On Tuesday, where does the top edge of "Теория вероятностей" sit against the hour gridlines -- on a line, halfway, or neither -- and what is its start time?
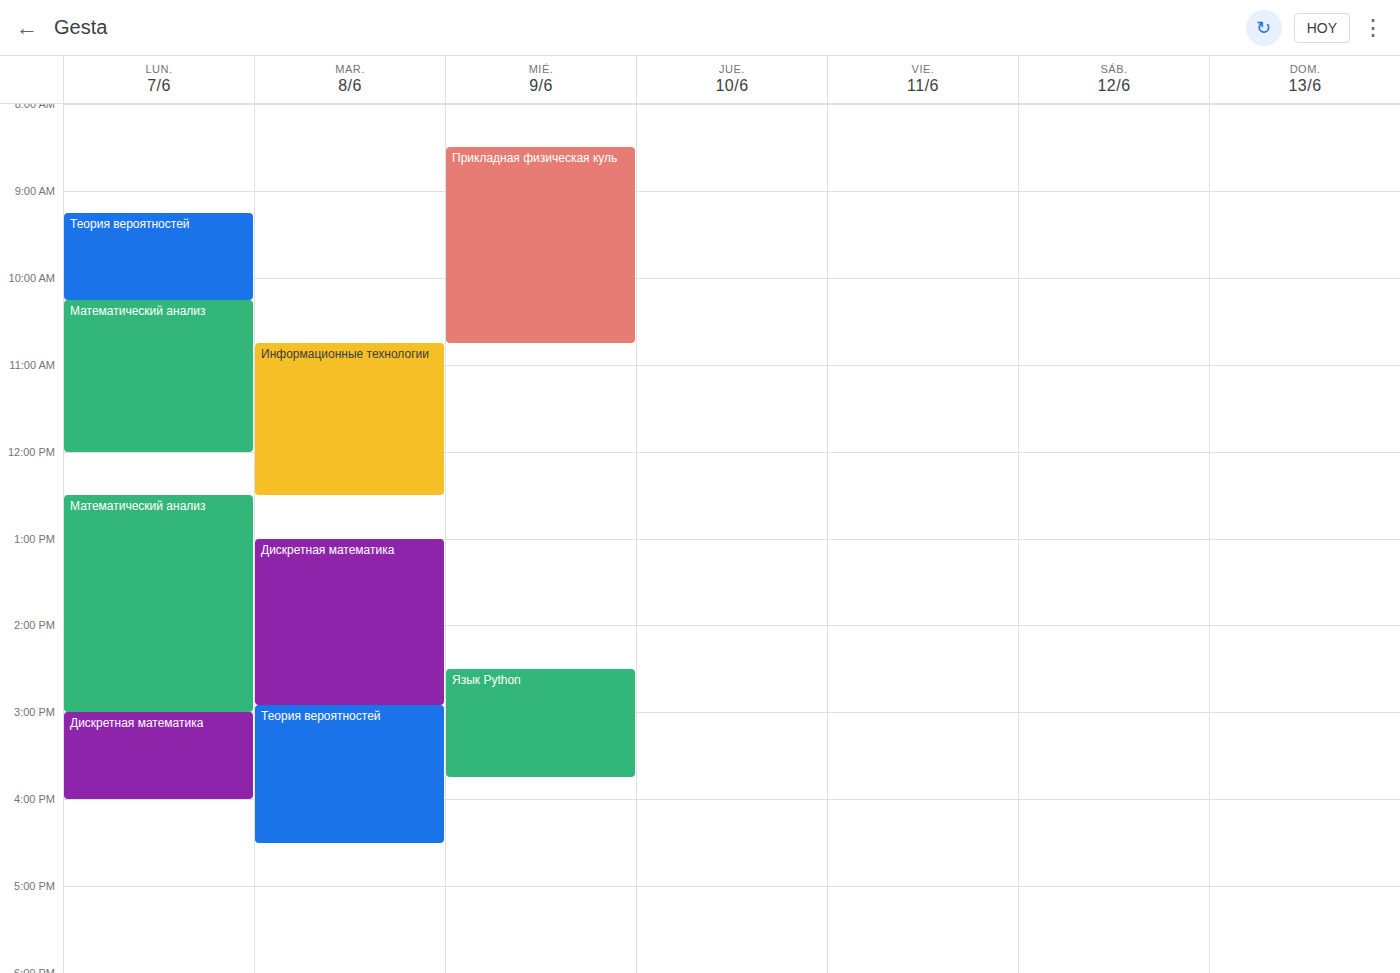
2:55 PM -- neither: 55 minutes below the 2 PM line and 5 minutes above the 3 PM line.